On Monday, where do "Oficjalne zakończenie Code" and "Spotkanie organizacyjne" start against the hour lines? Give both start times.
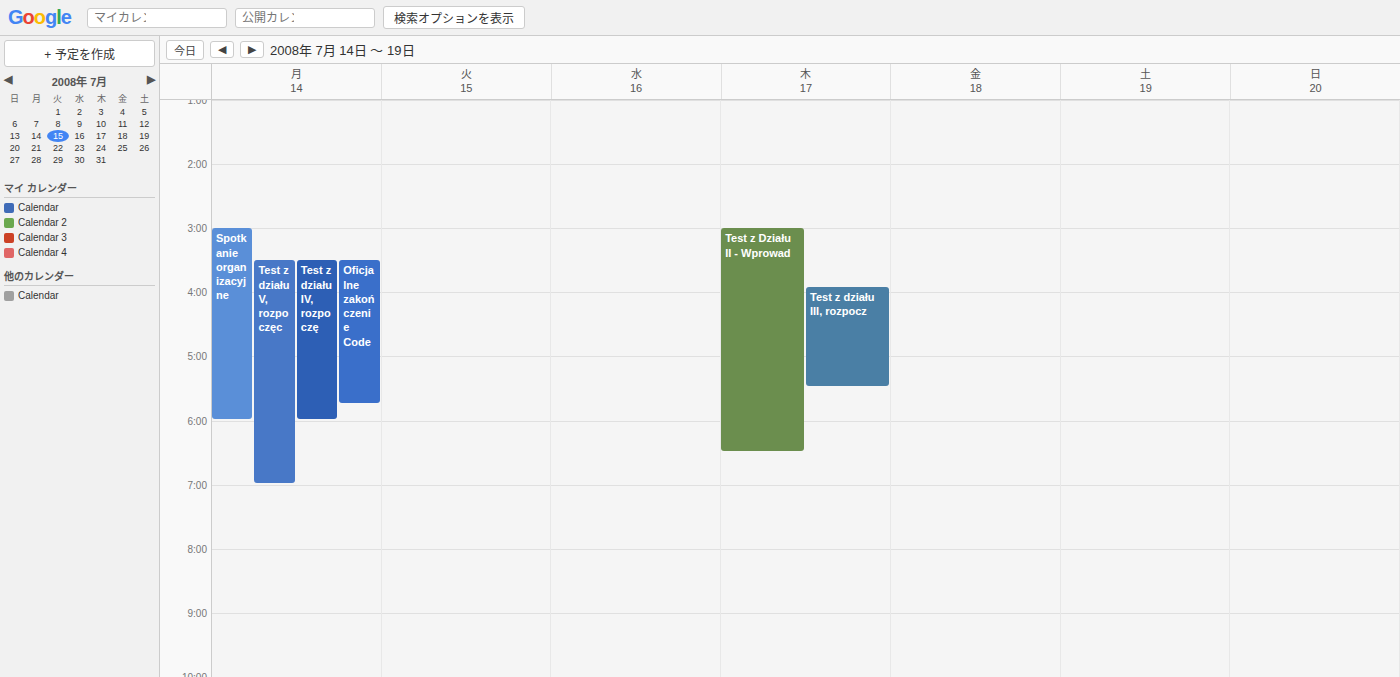
"Oficjalne zakończenie Code": 3:30 PM, halfway between the 3 PM and 4 PM lines. "Spotkanie organizacyjne": 3:00 PM, exactly on the 3 PM line.